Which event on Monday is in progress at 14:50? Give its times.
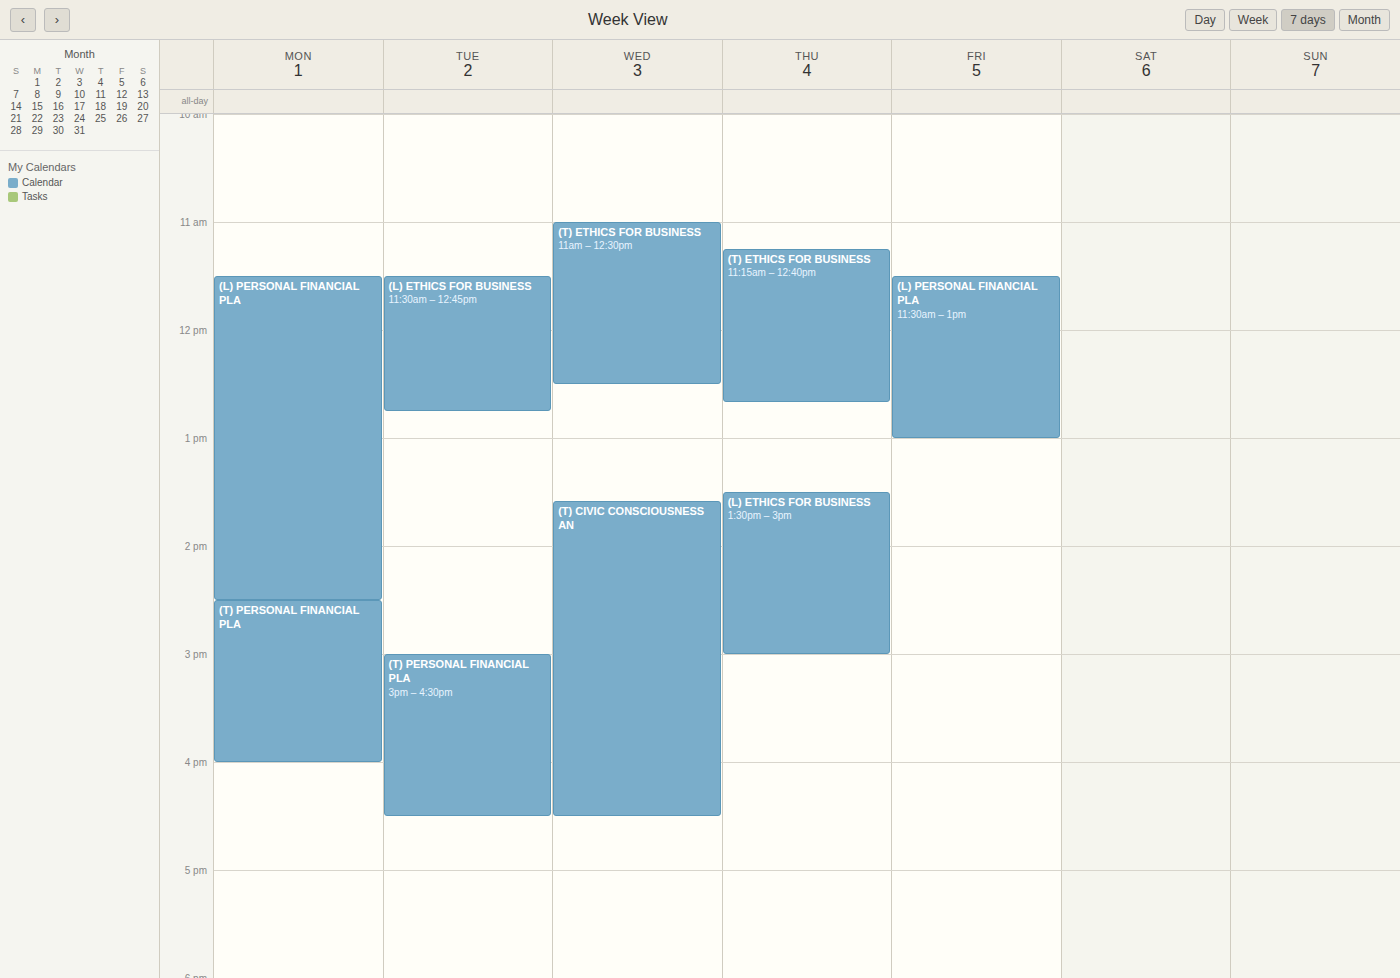
"(T) PERSONAL FINANCIAL PLA", 14:30 to 16:00